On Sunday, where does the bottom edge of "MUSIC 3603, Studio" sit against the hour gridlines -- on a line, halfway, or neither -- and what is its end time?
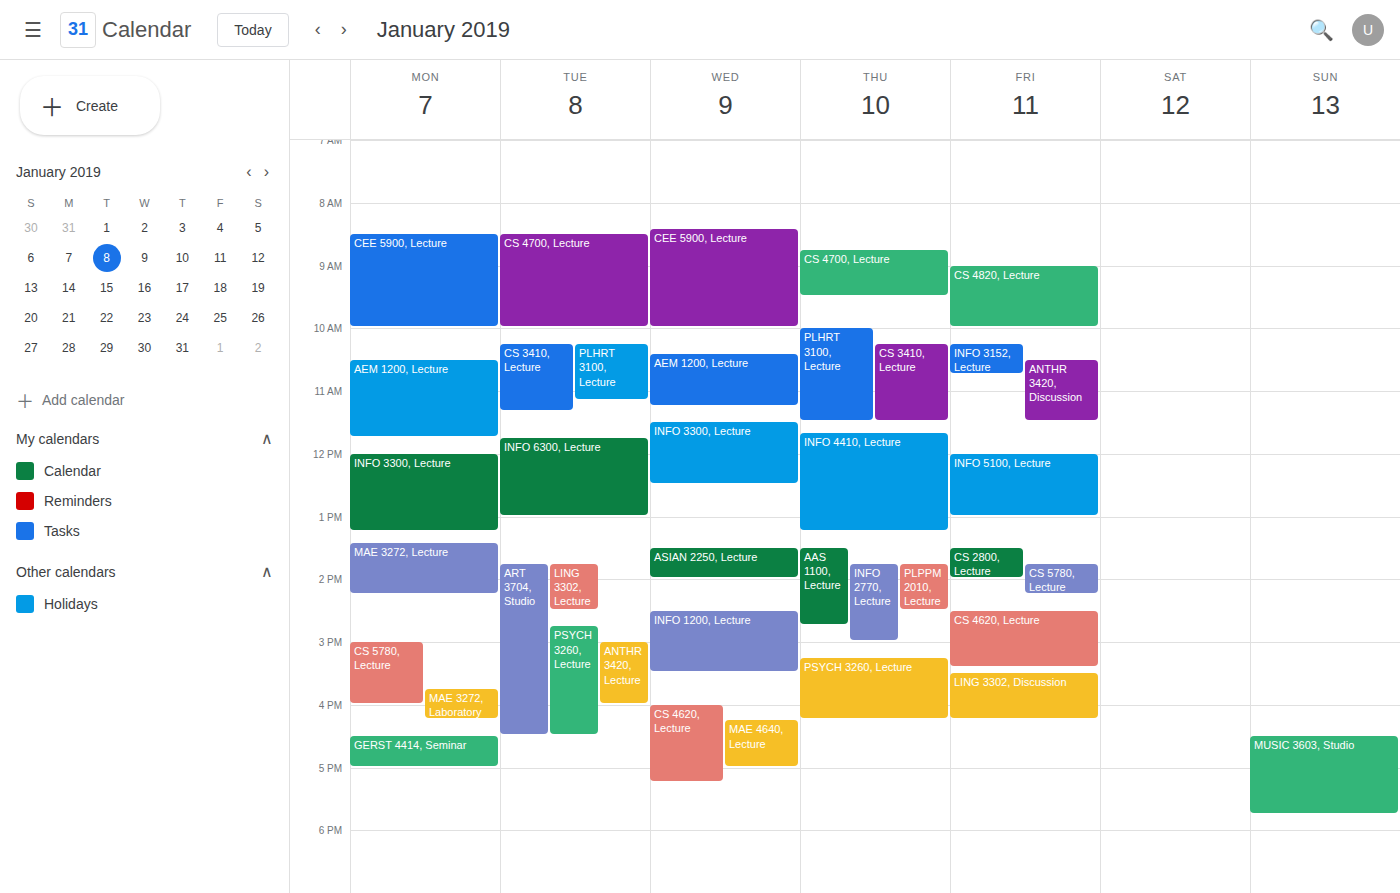
5:45 PM -- neither: three quarters of the way from the 5 PM line to the 6 PM line.